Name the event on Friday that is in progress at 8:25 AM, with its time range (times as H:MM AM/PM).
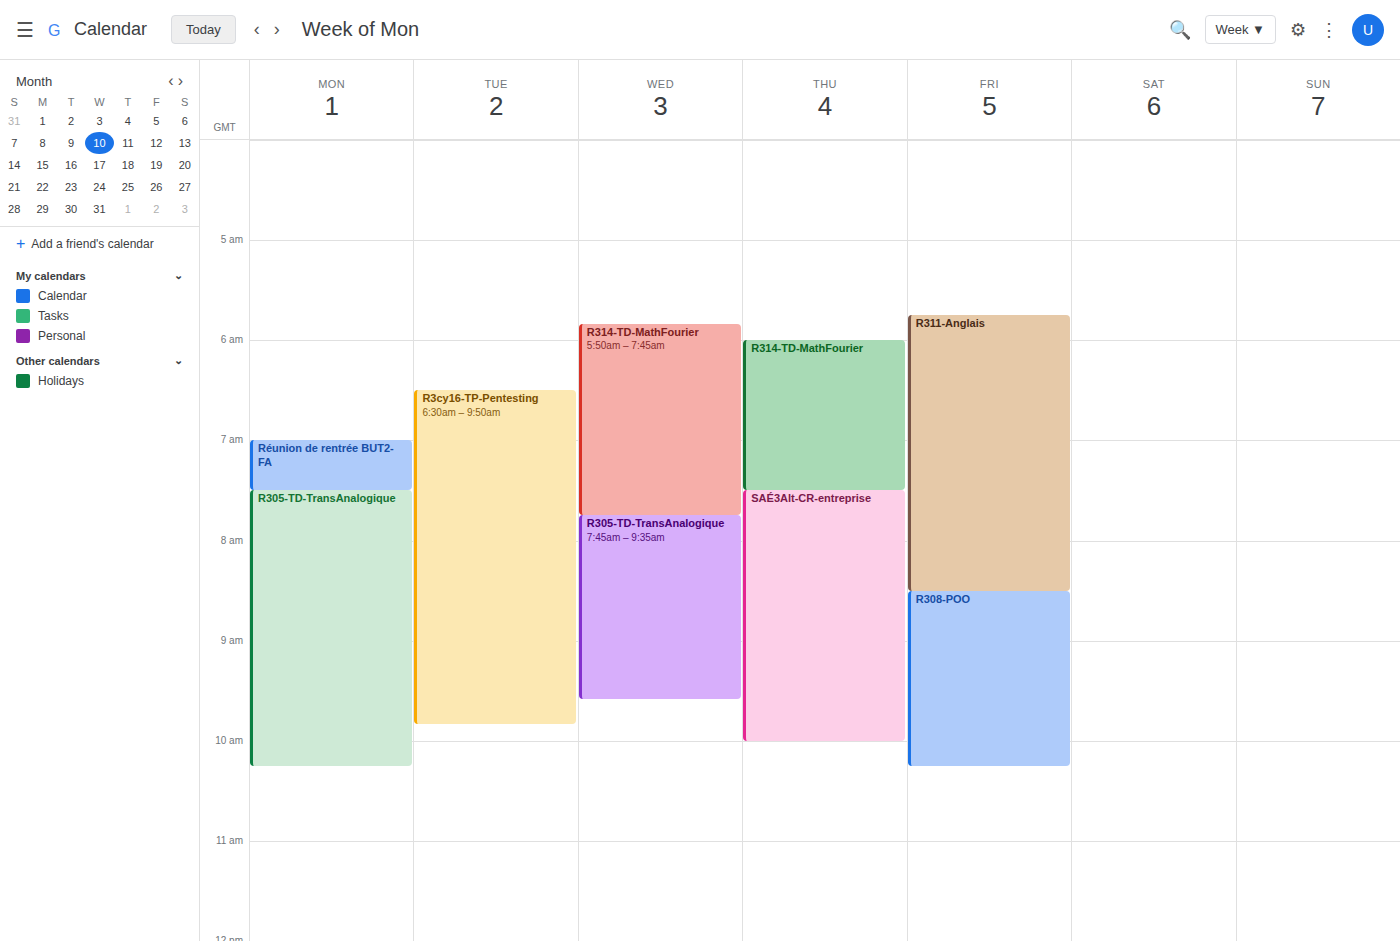
"R311-Anglais", 5:45 AM to 8:30 AM